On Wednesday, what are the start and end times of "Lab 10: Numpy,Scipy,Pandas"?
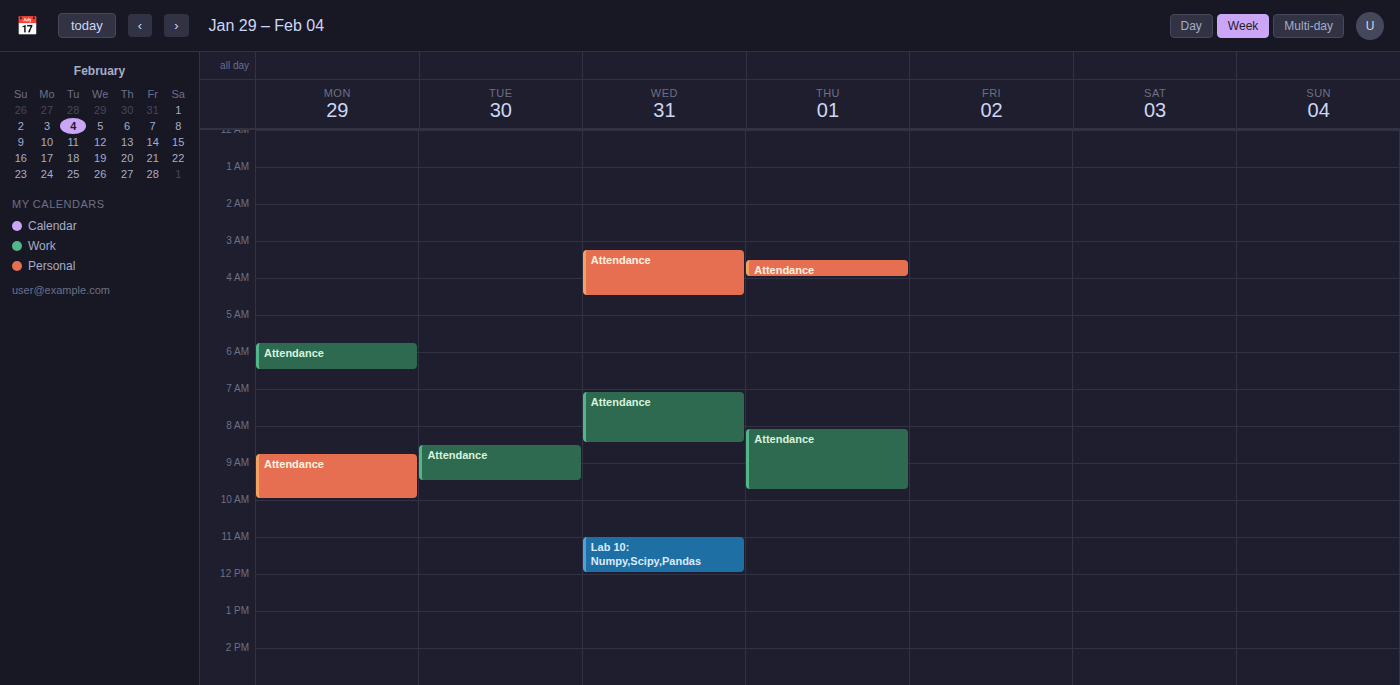
11:00 AM to 12:00 PM